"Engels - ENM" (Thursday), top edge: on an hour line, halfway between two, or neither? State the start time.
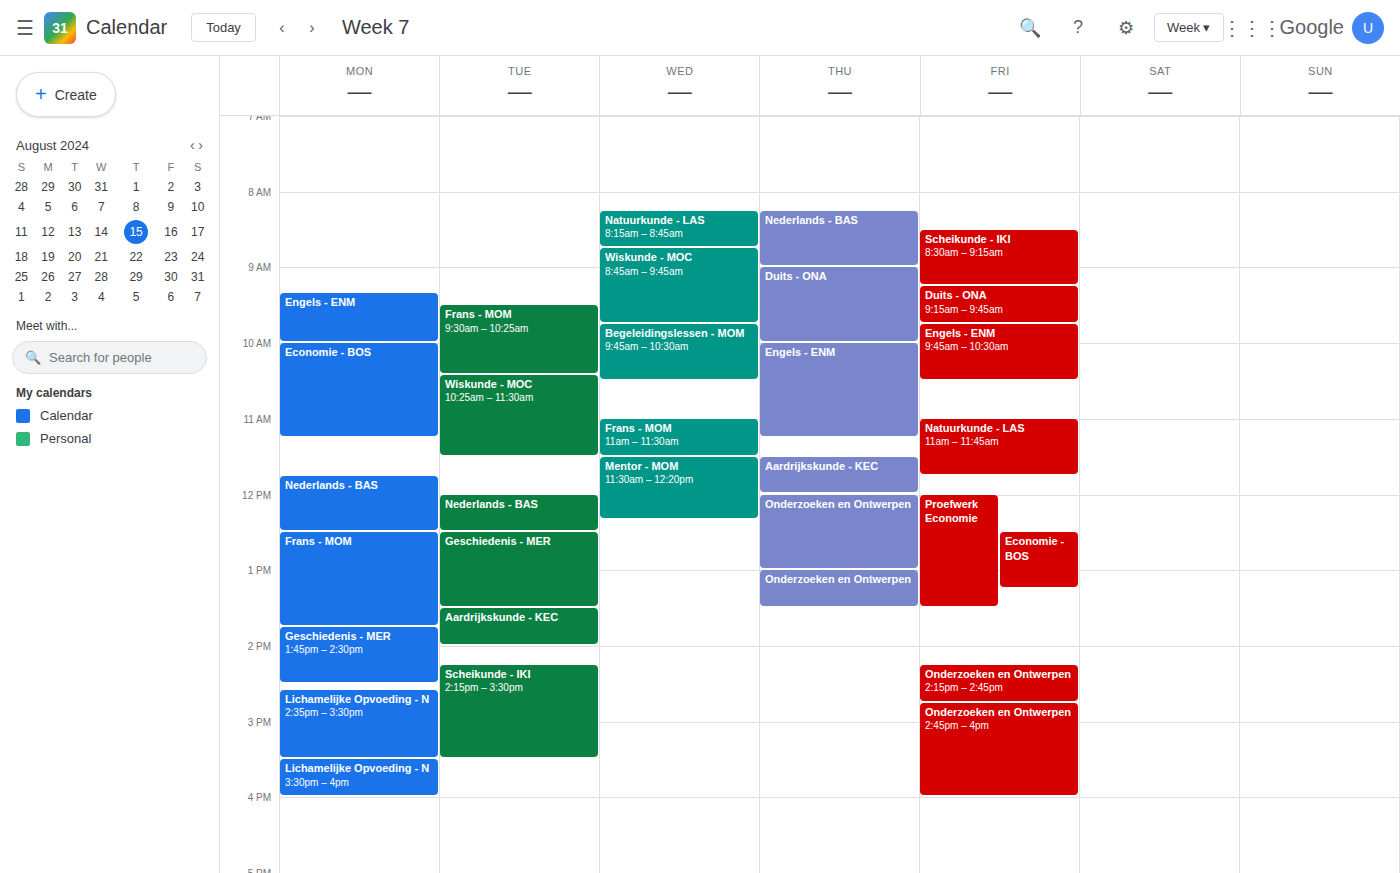
10:00 -- exactly on the 10:00 line.